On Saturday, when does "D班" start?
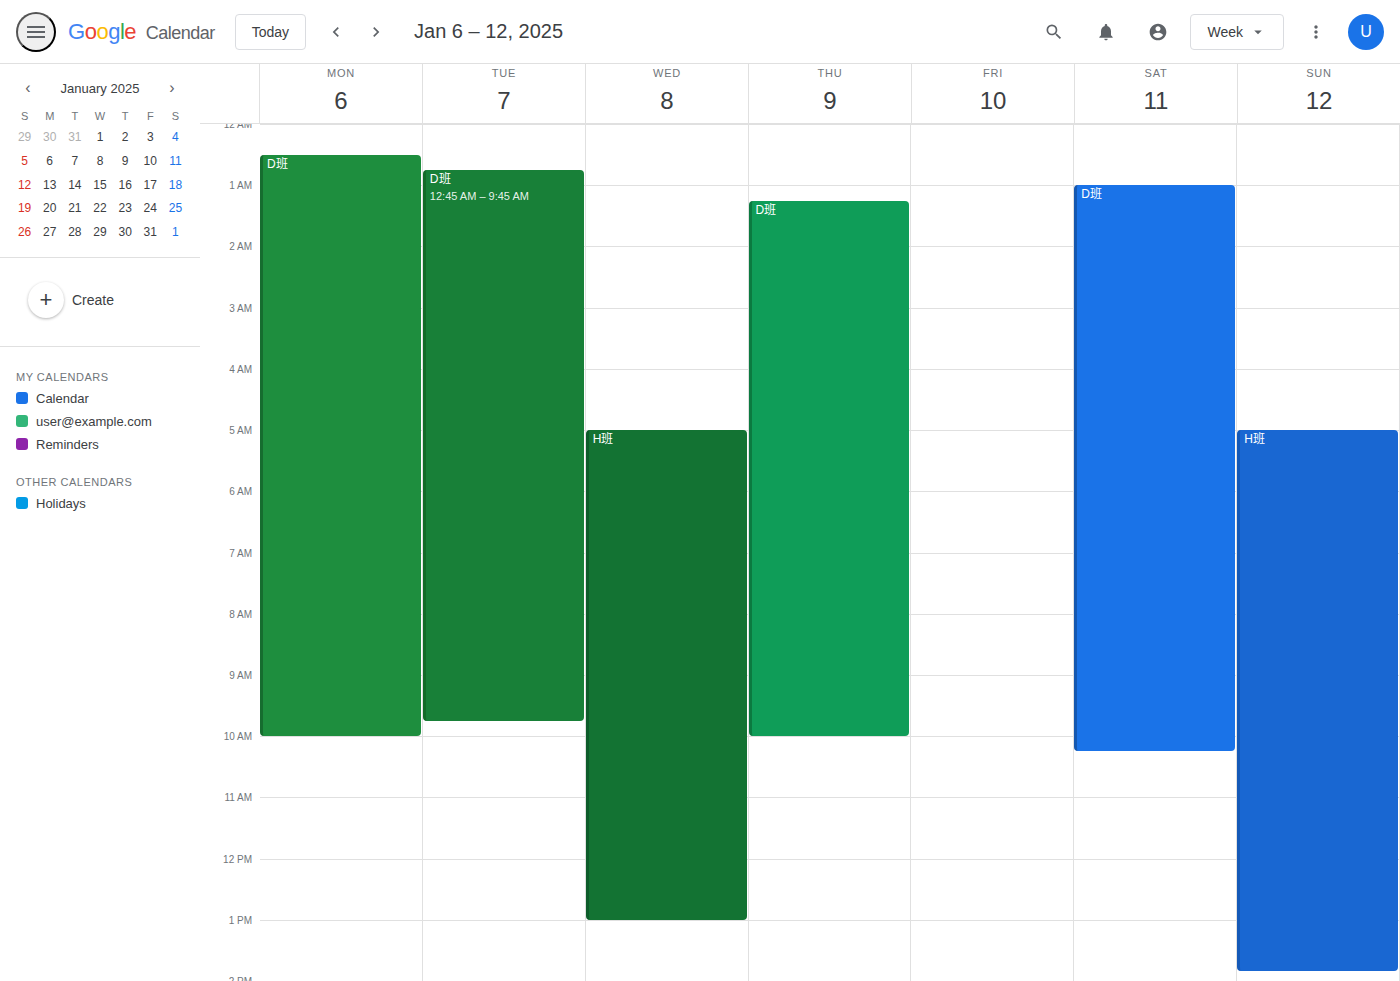
1:00 AM